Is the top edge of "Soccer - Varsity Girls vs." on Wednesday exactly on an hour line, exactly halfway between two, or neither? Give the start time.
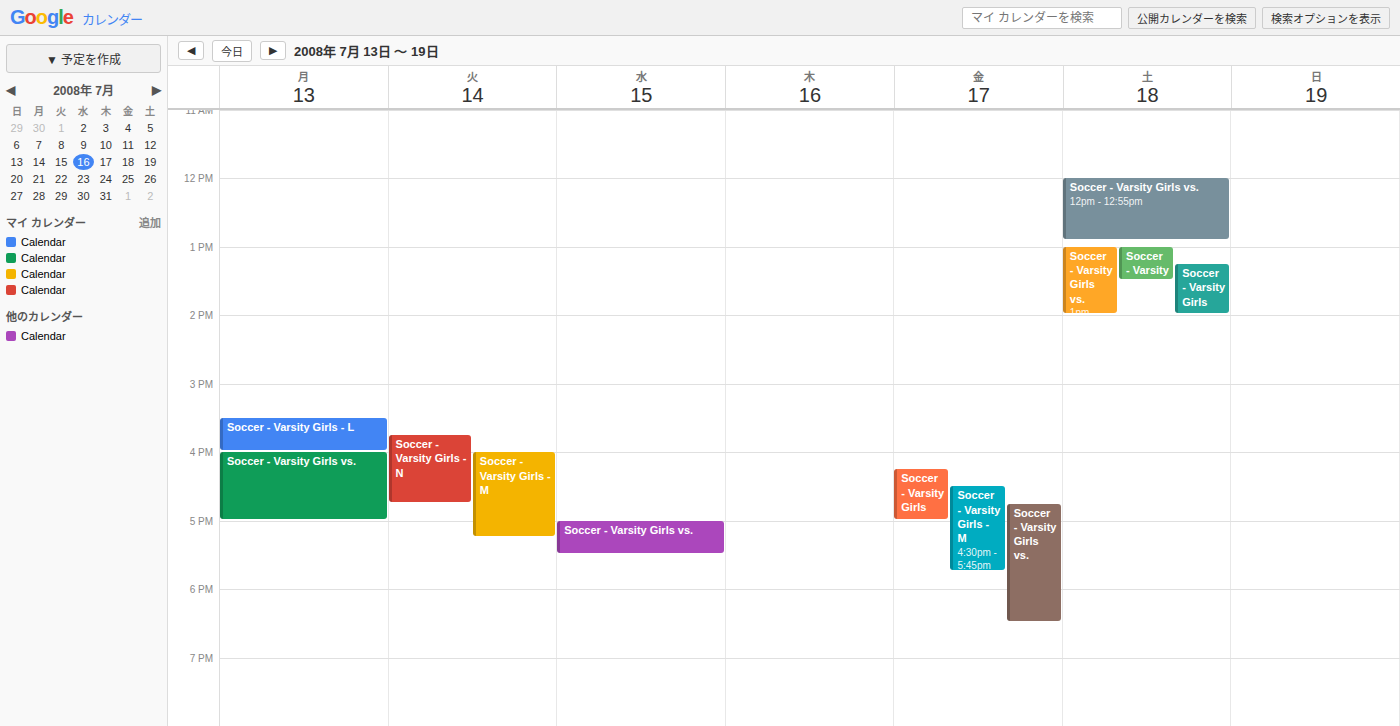
17:00 -- exactly on the 17:00 line.